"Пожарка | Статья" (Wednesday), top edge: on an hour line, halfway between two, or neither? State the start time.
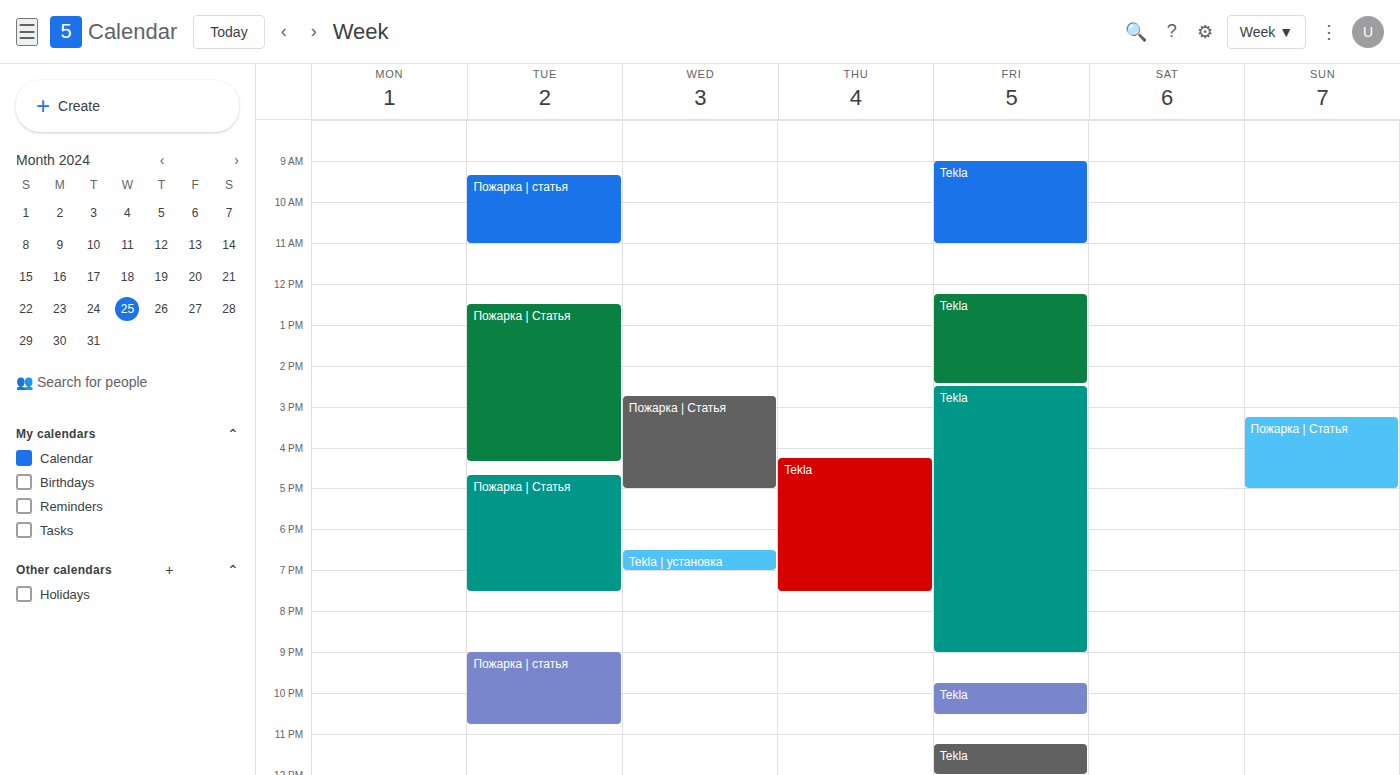
2:45 PM -- neither: three quarters of the way from the 2 PM line to the 3 PM line.